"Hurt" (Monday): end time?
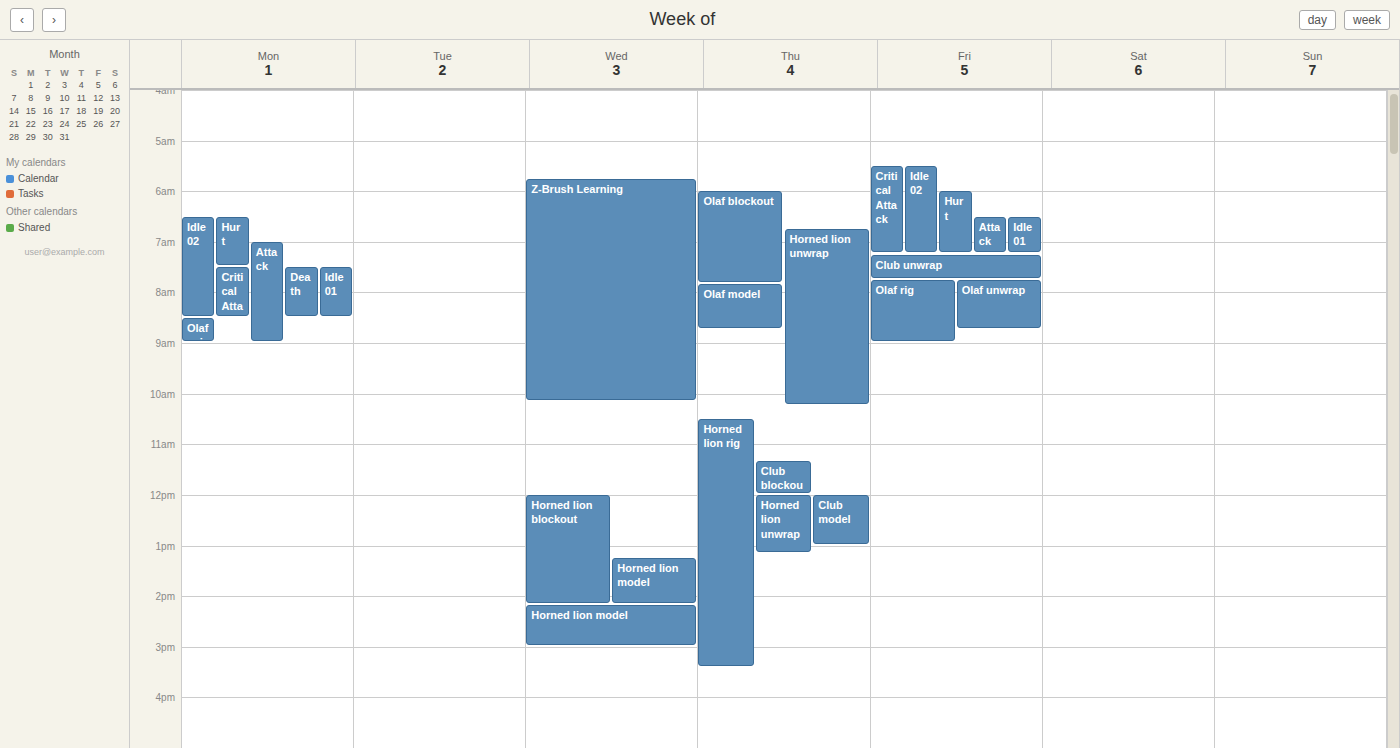
07:30